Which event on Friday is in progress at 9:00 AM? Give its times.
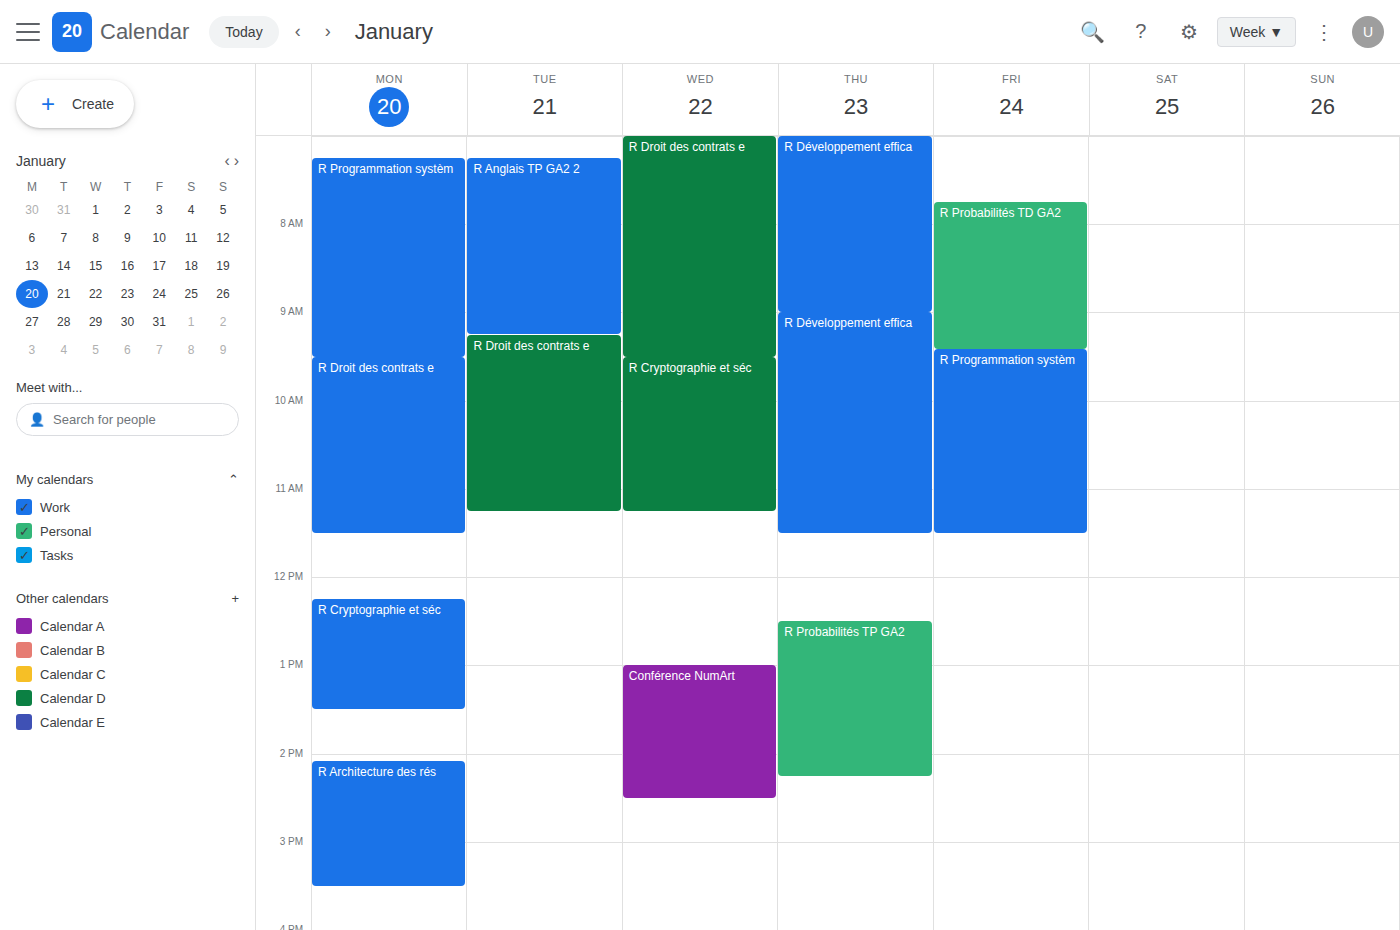
"R Probabilités TD GA2", 7:45 AM to 9:25 AM